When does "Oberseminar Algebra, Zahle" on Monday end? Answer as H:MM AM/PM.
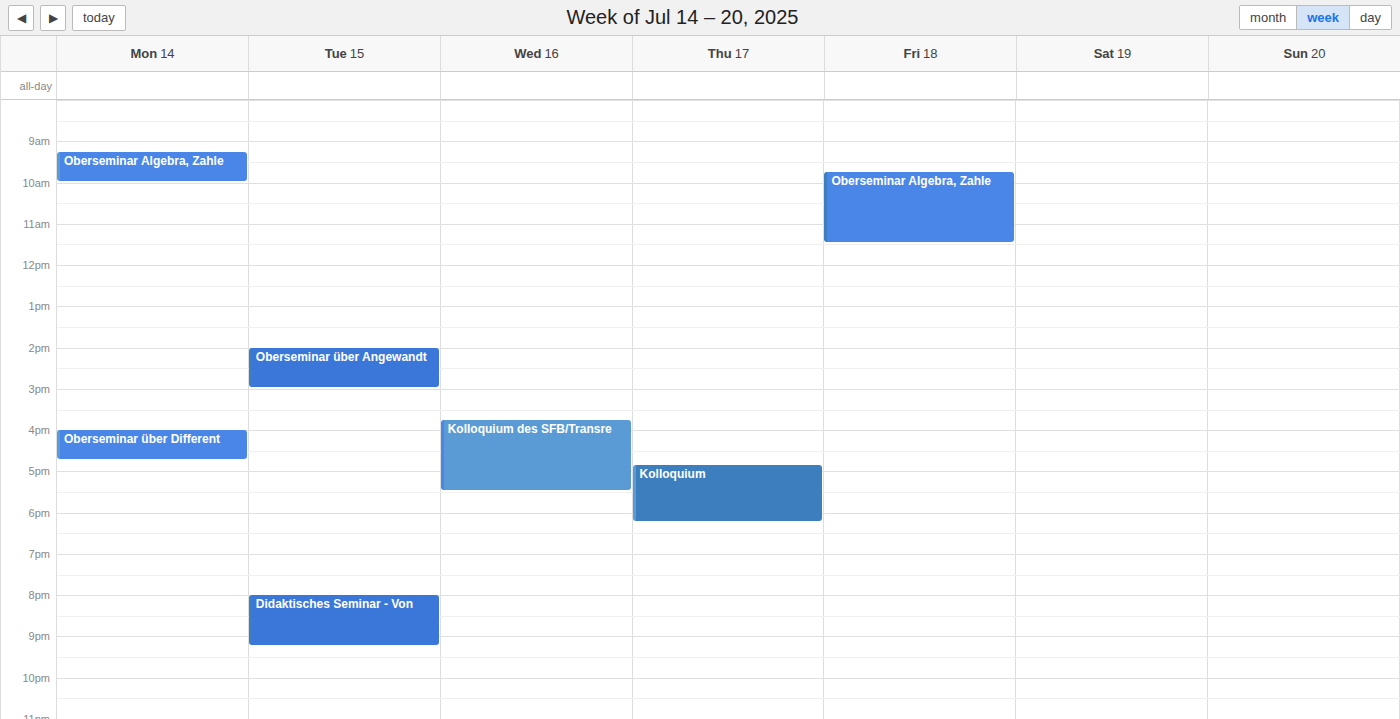
10:00 AM